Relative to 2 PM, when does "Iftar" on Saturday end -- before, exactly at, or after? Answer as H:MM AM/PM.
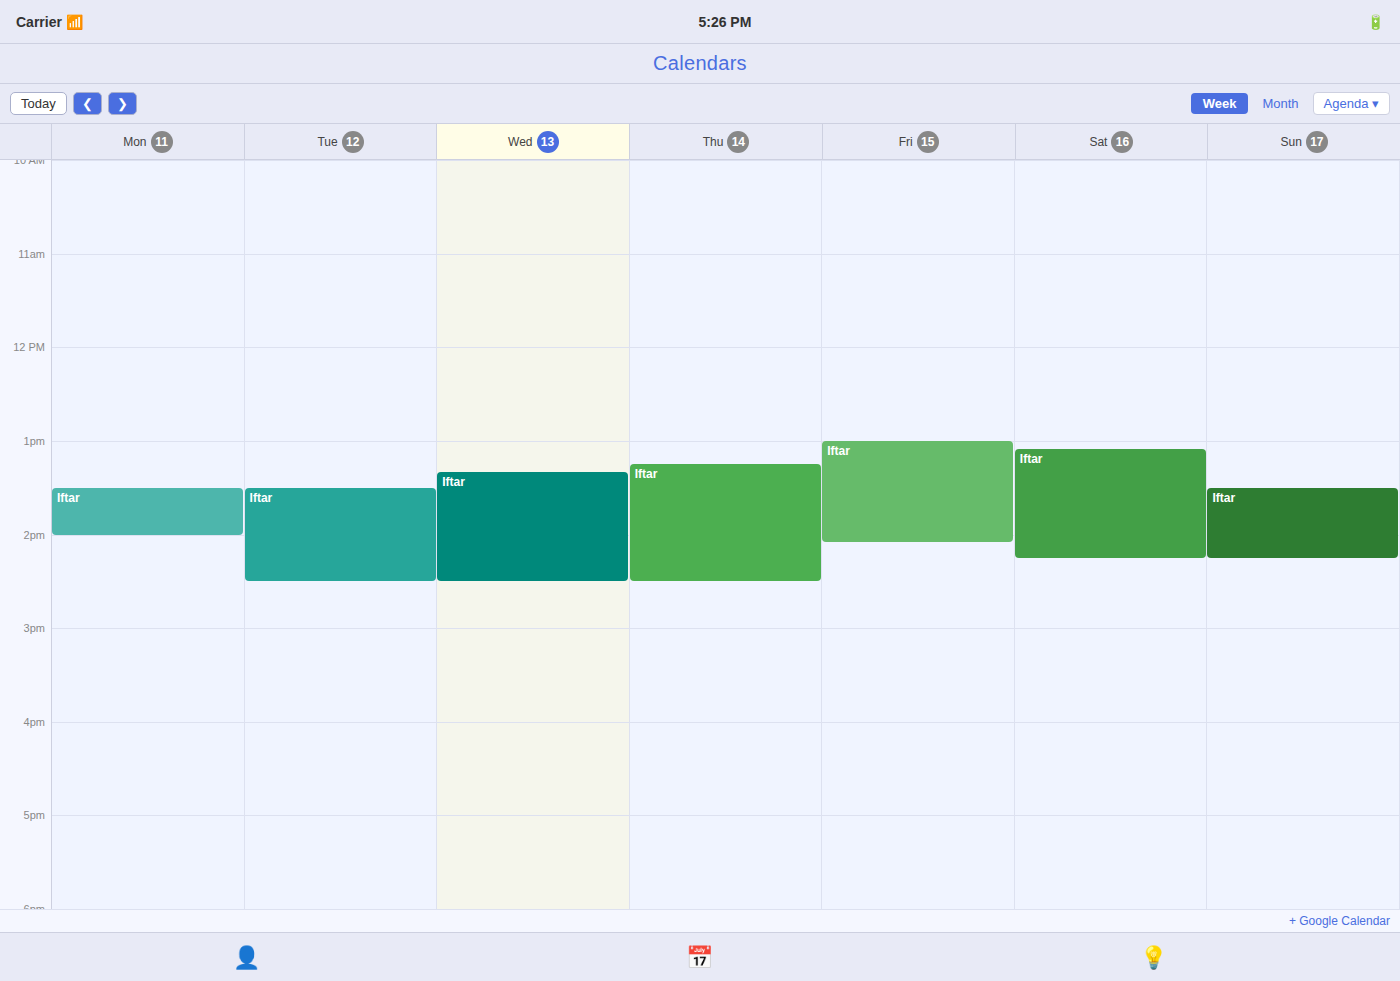
2:15 PM -- after 2 PM, 15 minutes below the 2 PM line.